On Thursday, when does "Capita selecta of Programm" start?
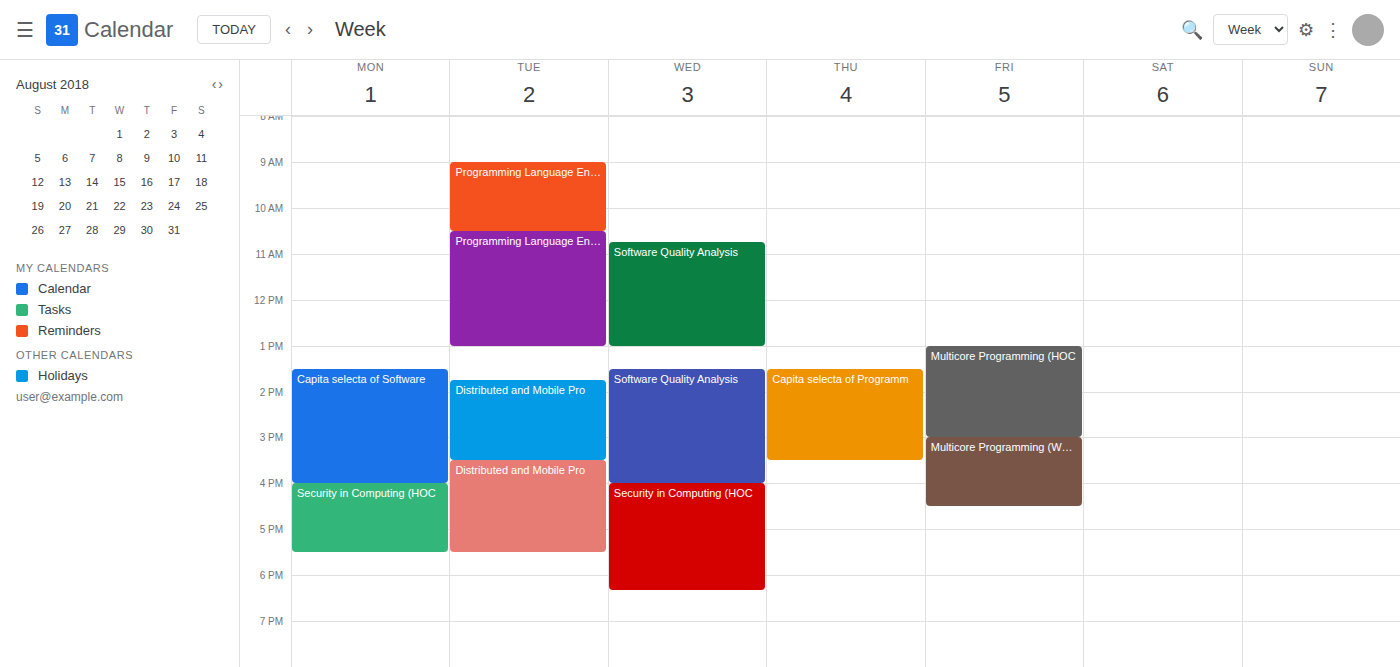
1:30 PM